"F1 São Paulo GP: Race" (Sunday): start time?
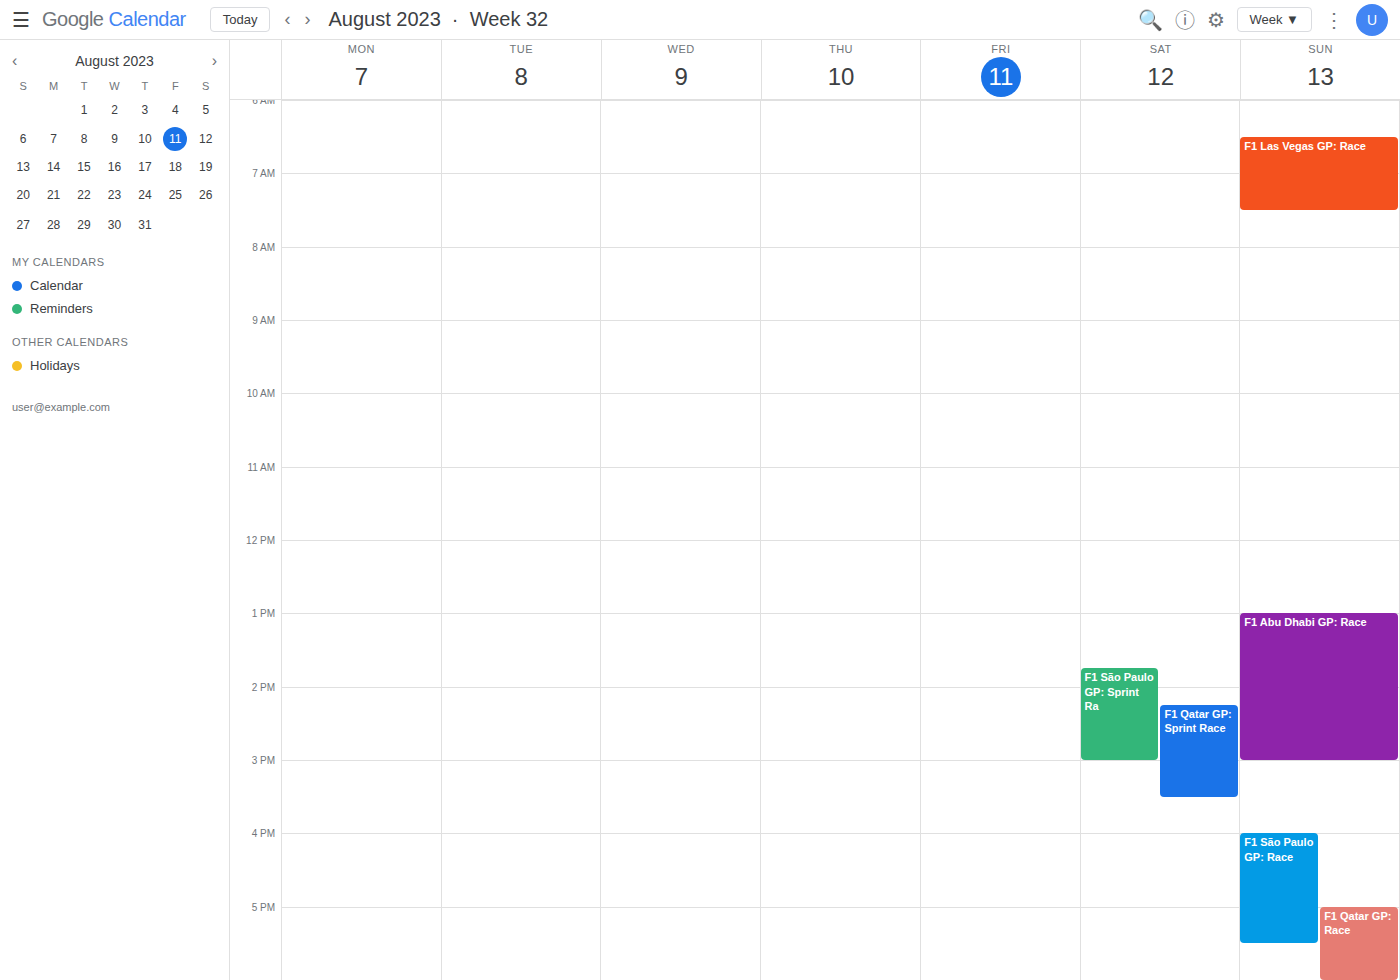
4:00 PM